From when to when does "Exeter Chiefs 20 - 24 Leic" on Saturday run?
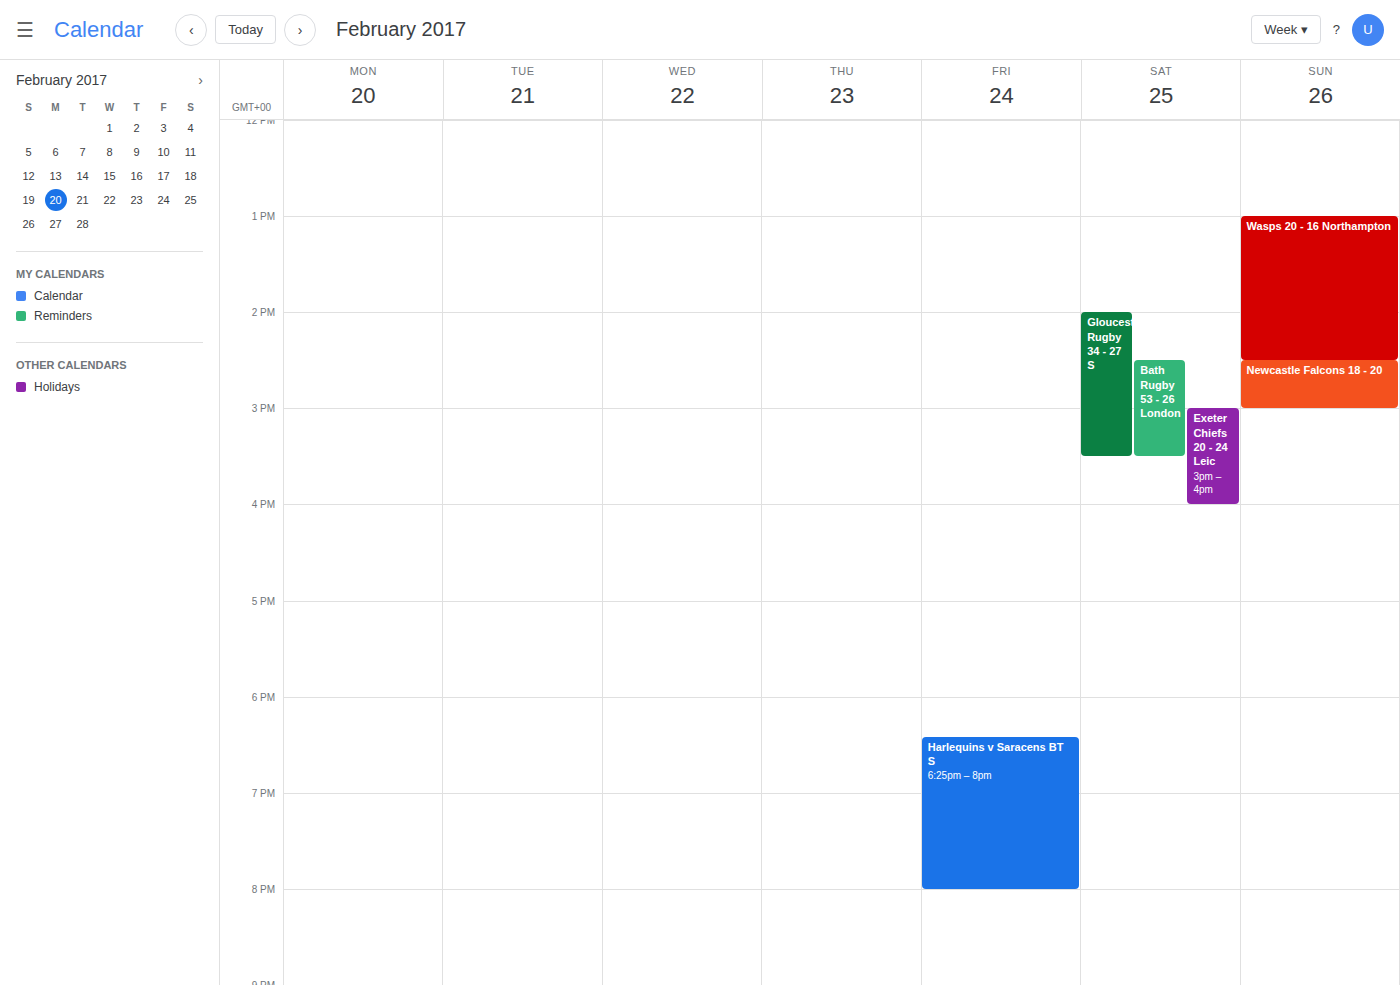
3:00 PM to 4:00 PM